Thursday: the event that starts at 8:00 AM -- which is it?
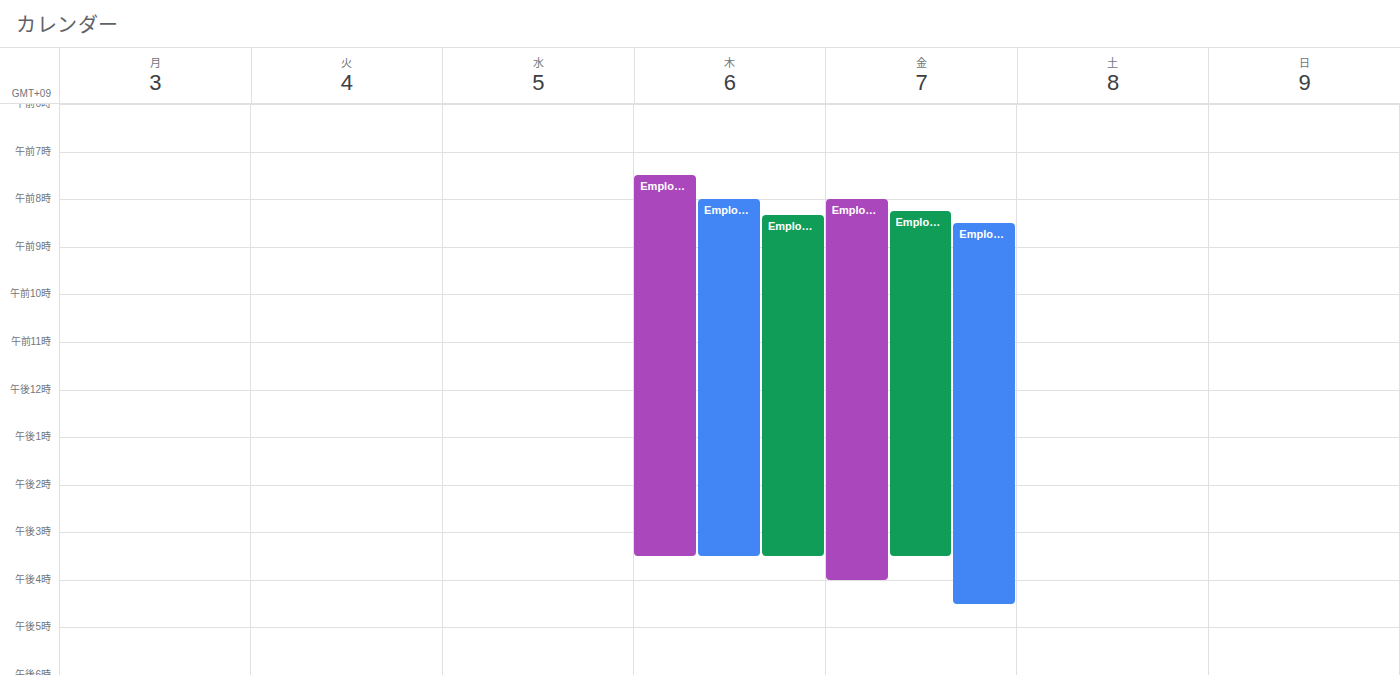
"Employee 2"